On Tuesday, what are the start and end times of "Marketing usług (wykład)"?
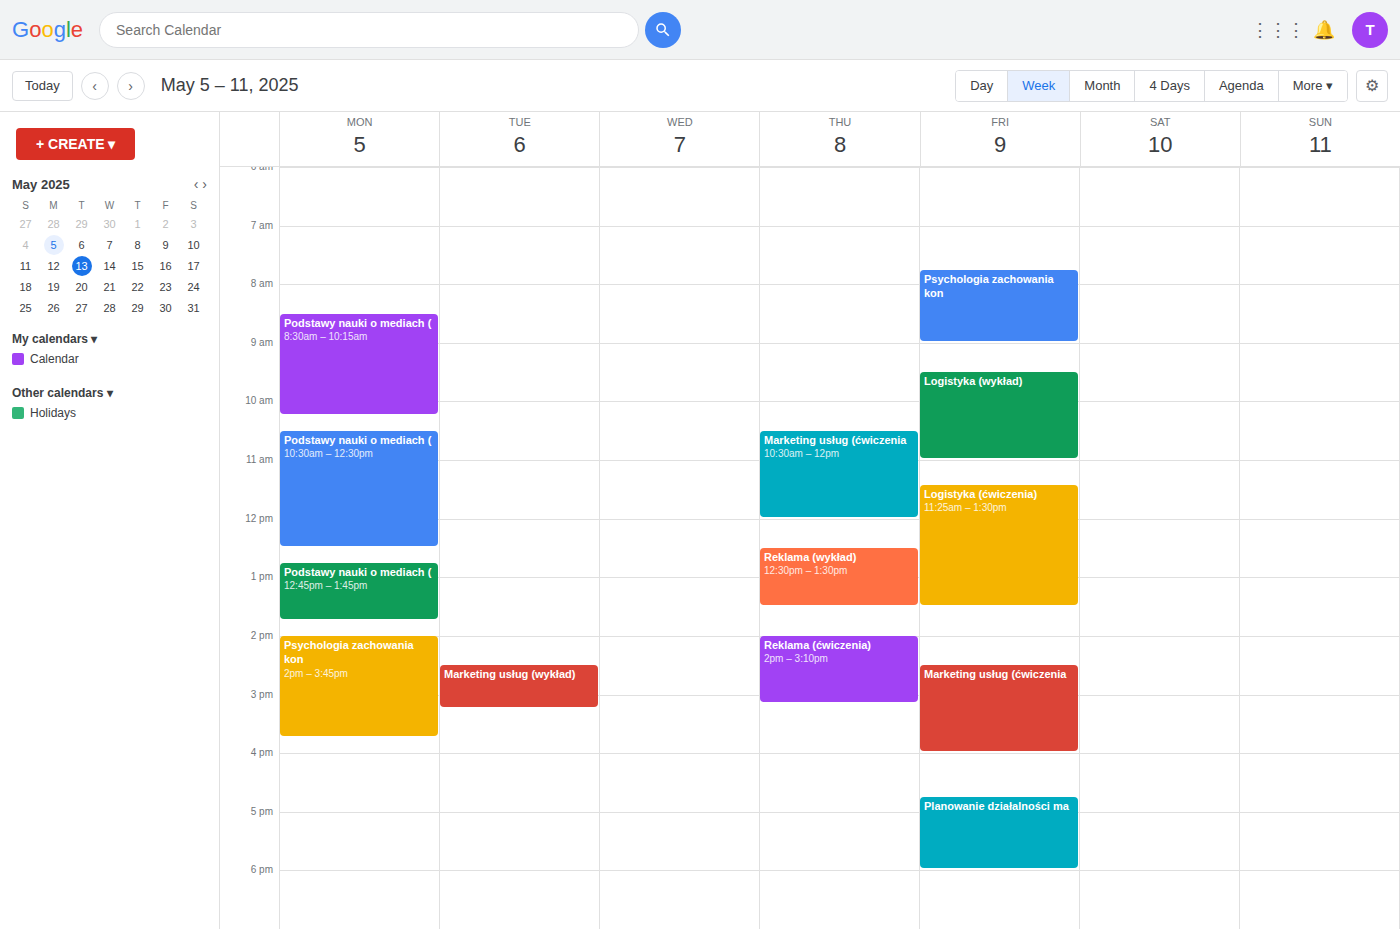
2:30 PM to 3:15 PM